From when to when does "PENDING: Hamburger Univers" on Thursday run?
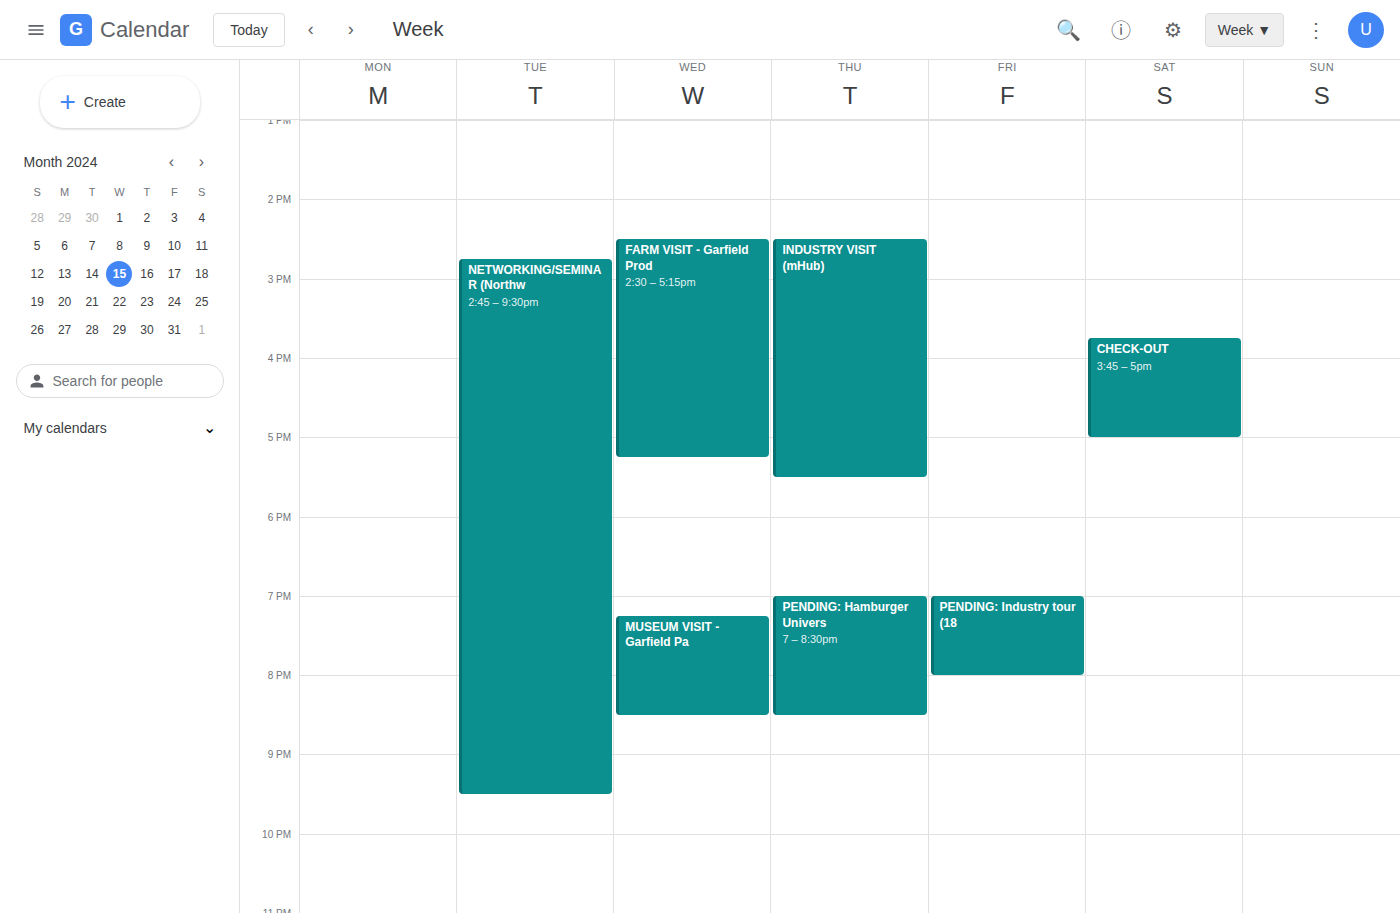
19:00 to 20:30